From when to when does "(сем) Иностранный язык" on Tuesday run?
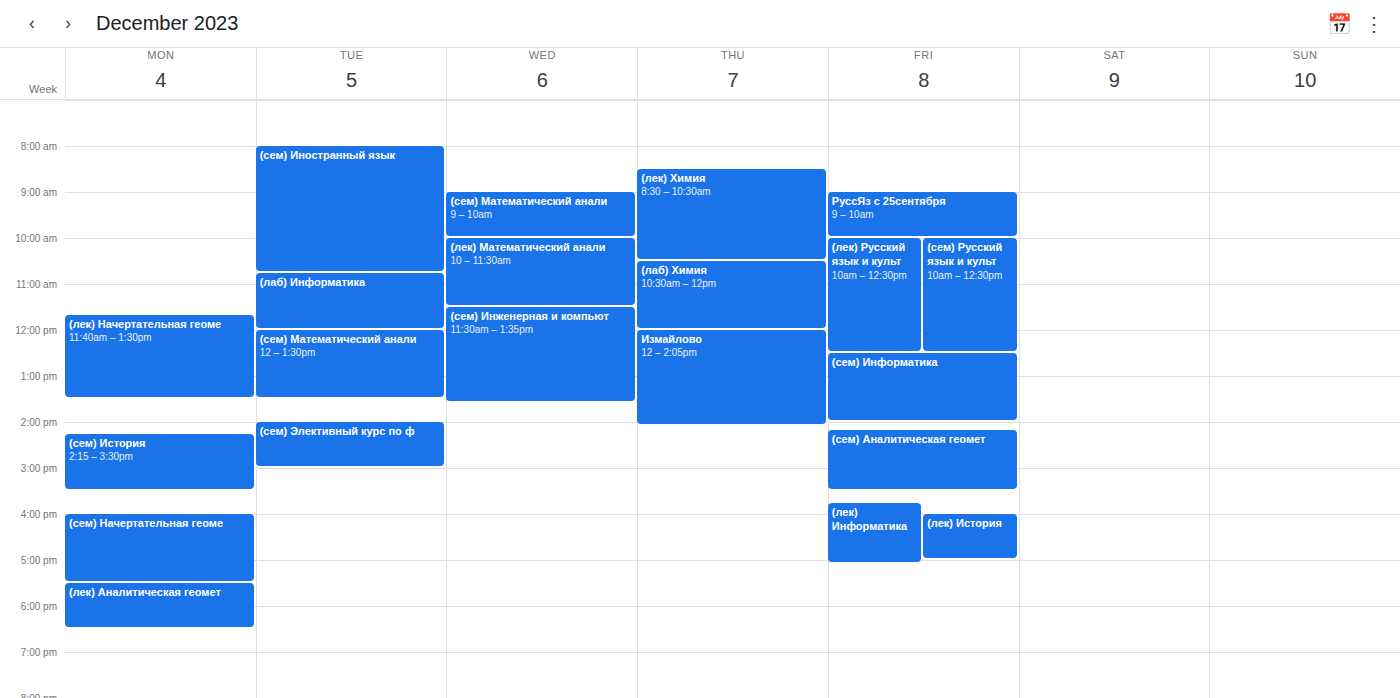
08:00 to 10:45